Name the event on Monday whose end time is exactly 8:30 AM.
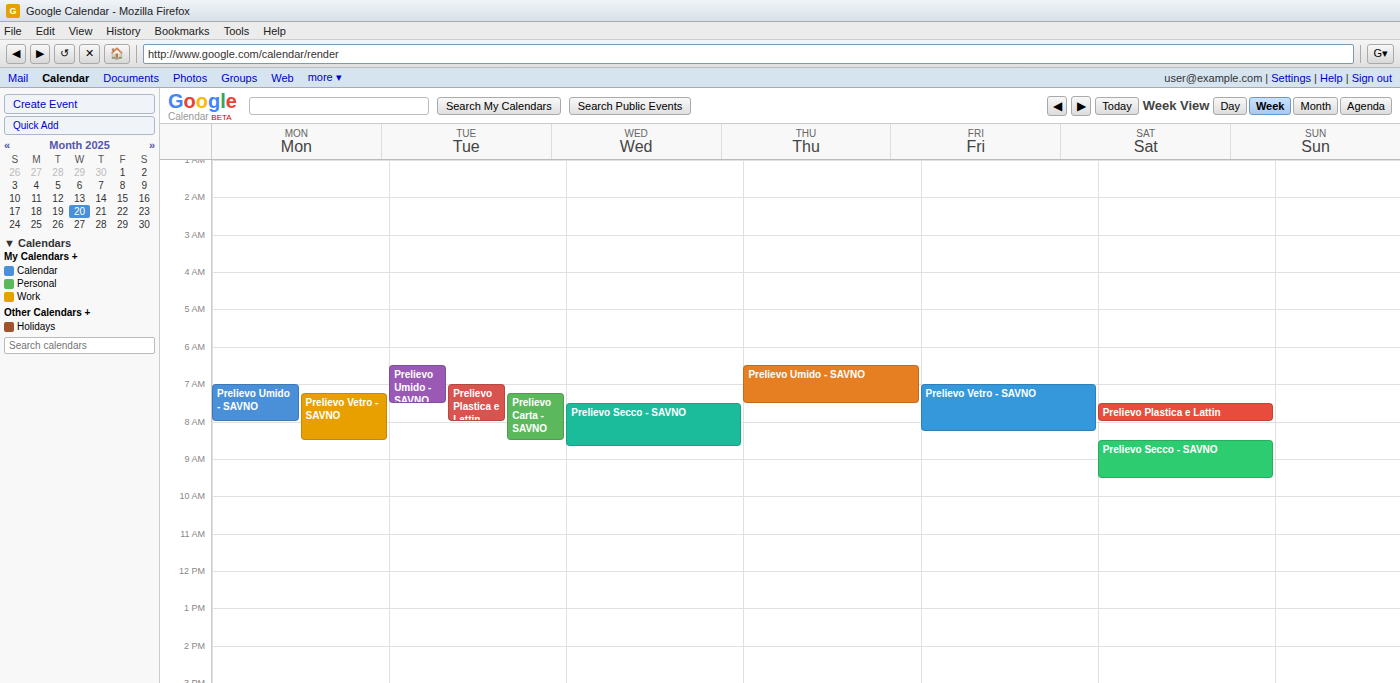
"Prelievo Vetro - SAVNO"